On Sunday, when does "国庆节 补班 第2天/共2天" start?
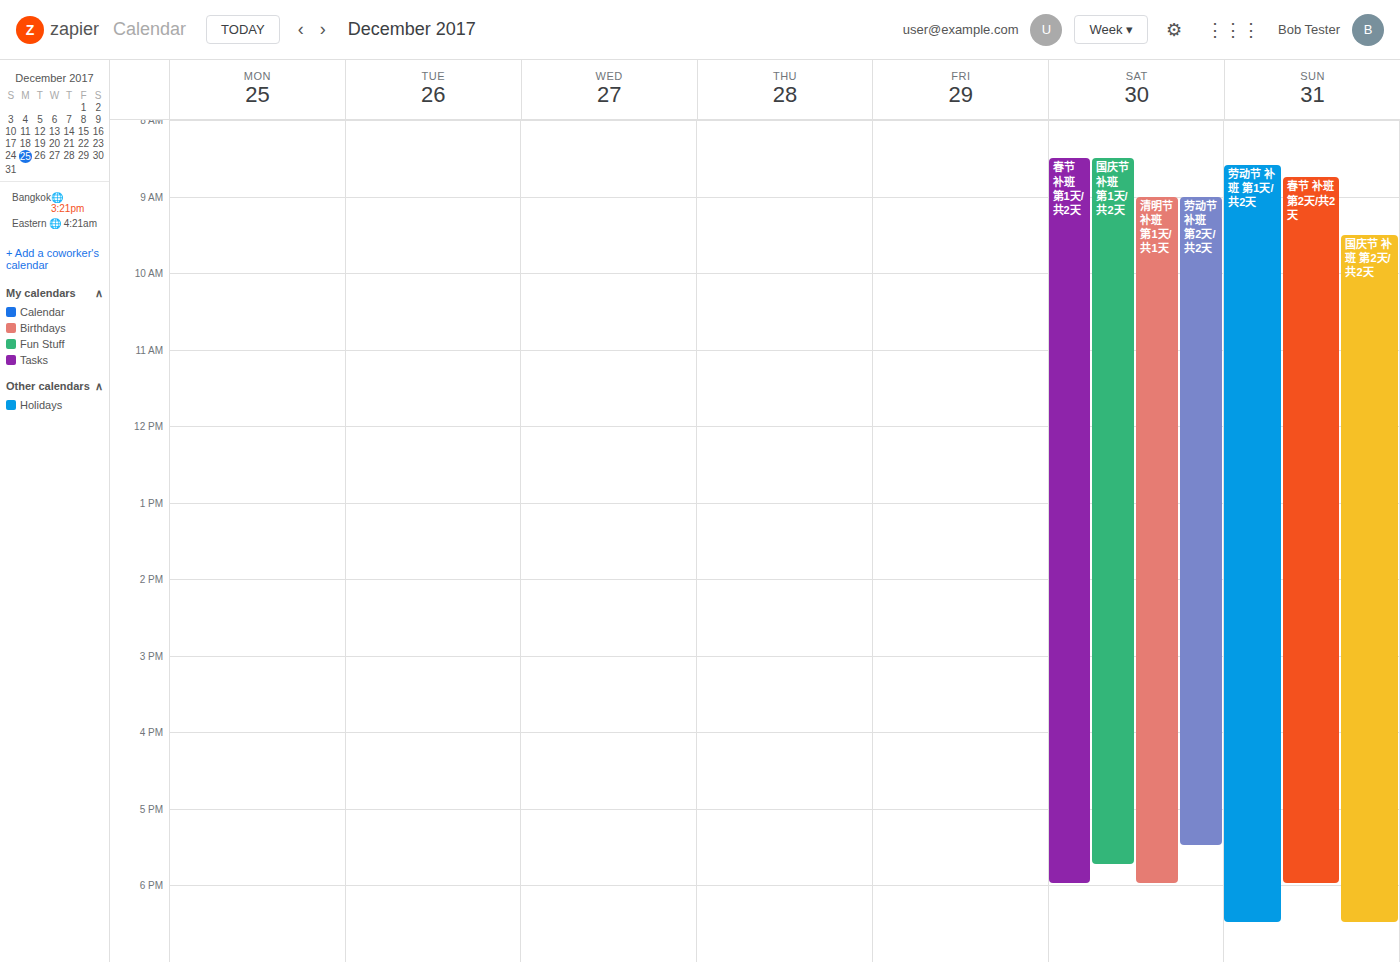
9:30 AM